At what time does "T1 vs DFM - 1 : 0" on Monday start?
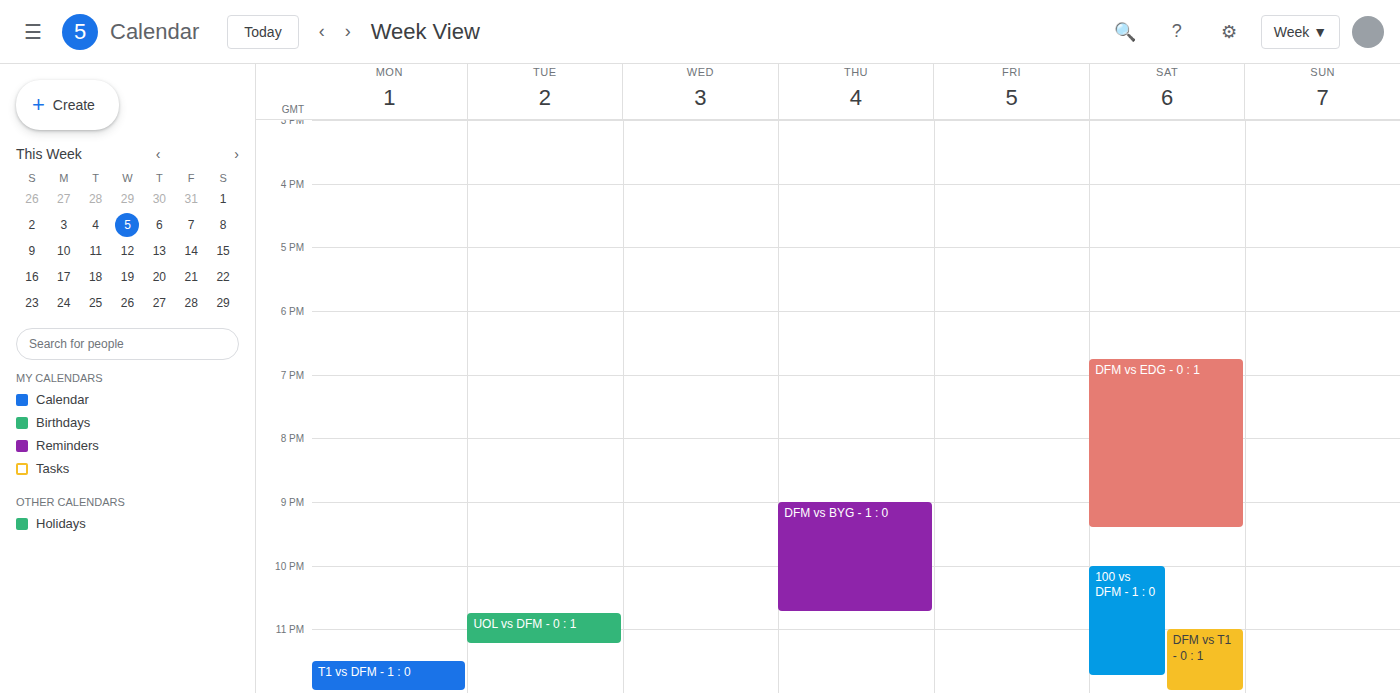
11:30 PM